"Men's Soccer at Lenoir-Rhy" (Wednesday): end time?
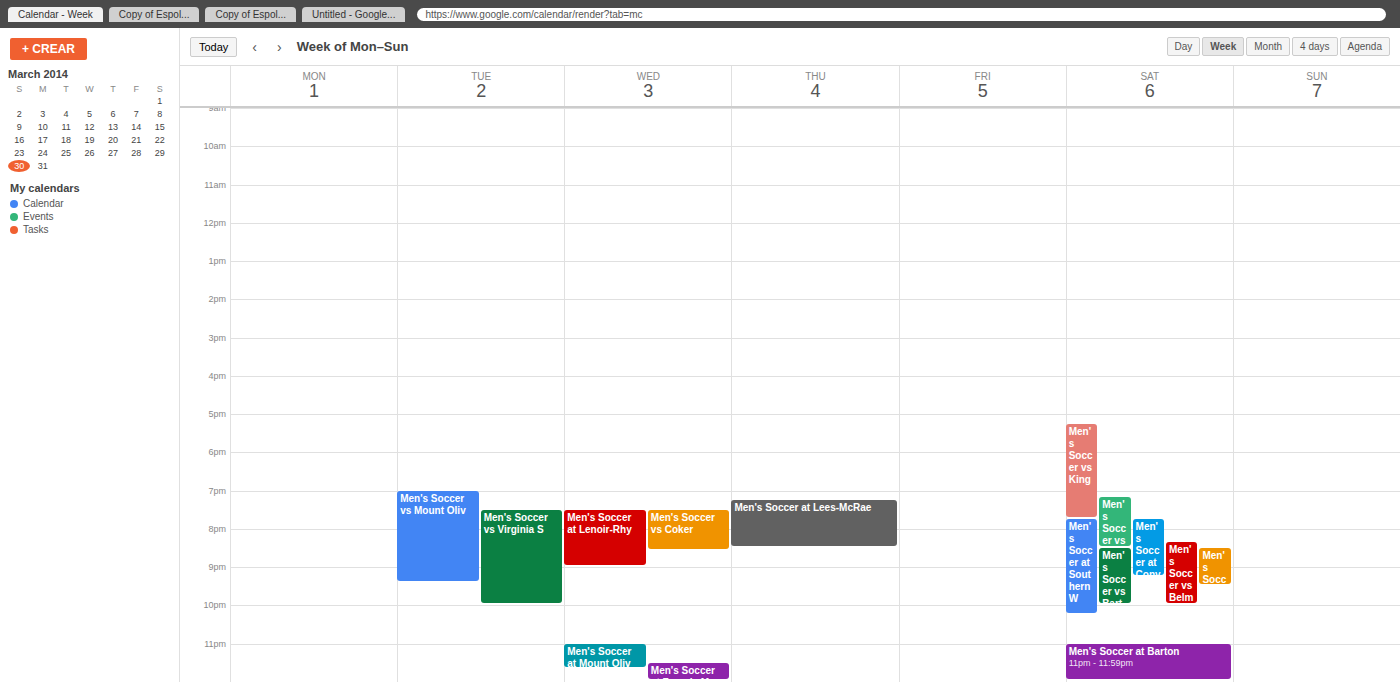
9:00 PM